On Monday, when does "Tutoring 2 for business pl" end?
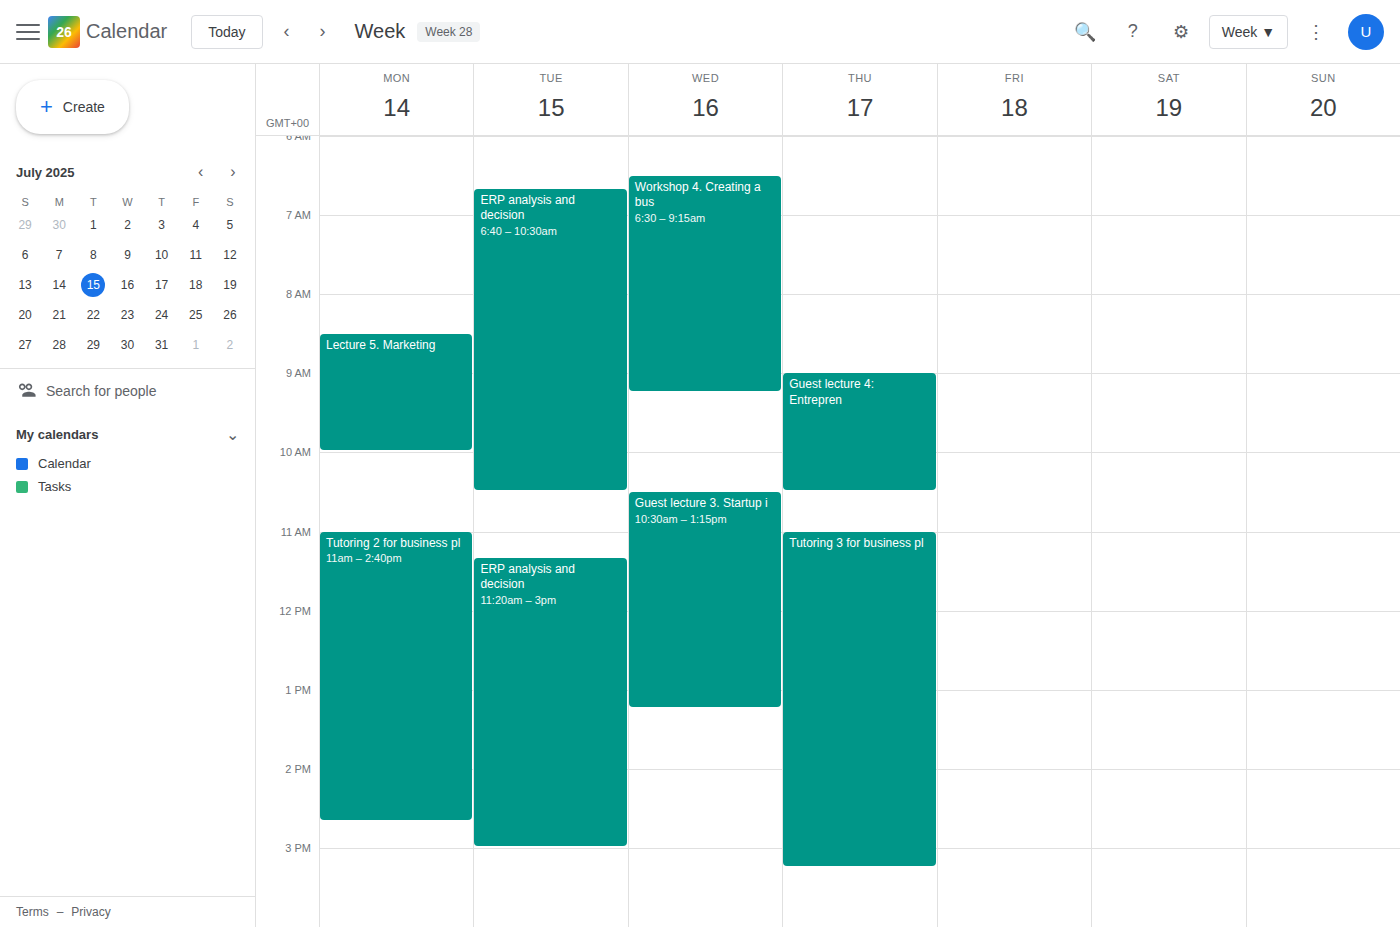
2:40 PM